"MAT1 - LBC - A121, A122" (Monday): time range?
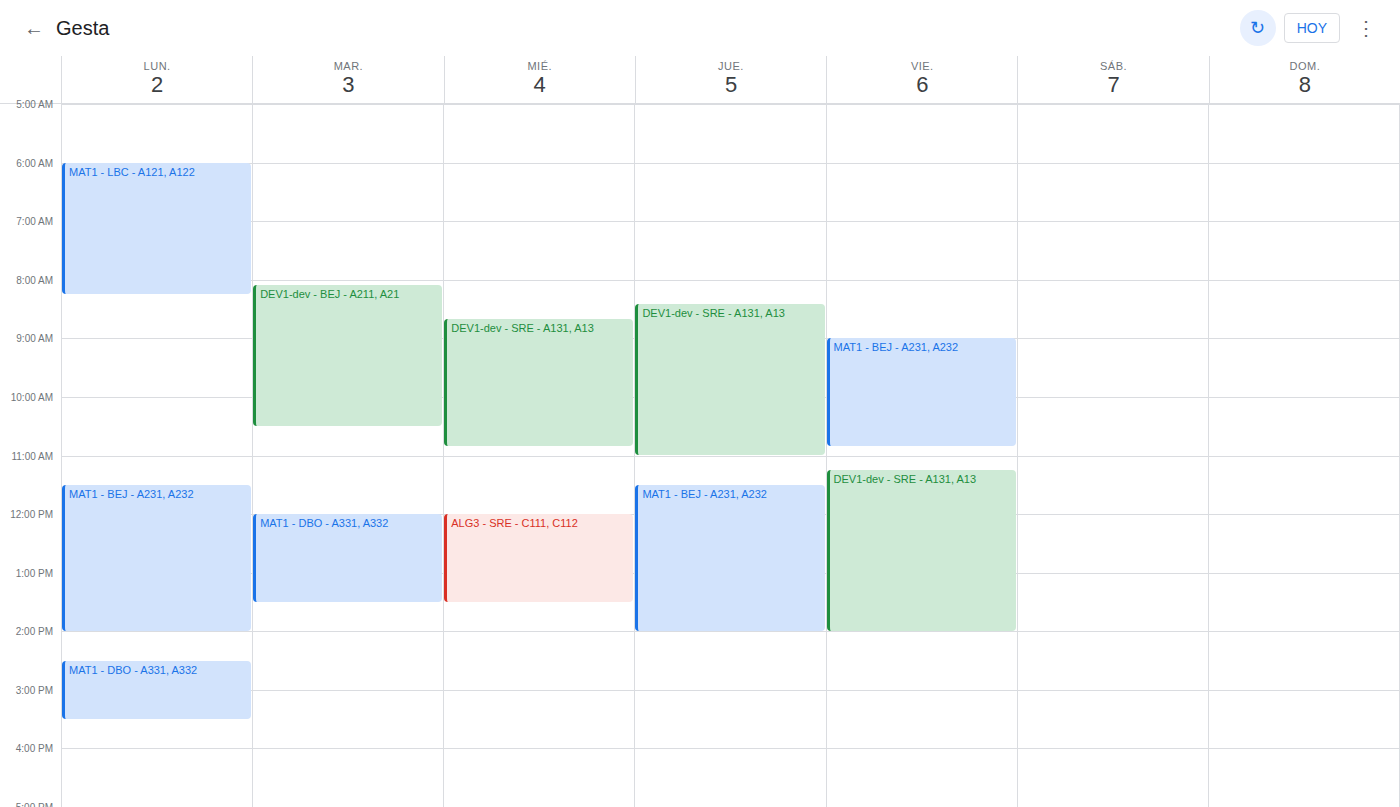
06:00 to 08:15